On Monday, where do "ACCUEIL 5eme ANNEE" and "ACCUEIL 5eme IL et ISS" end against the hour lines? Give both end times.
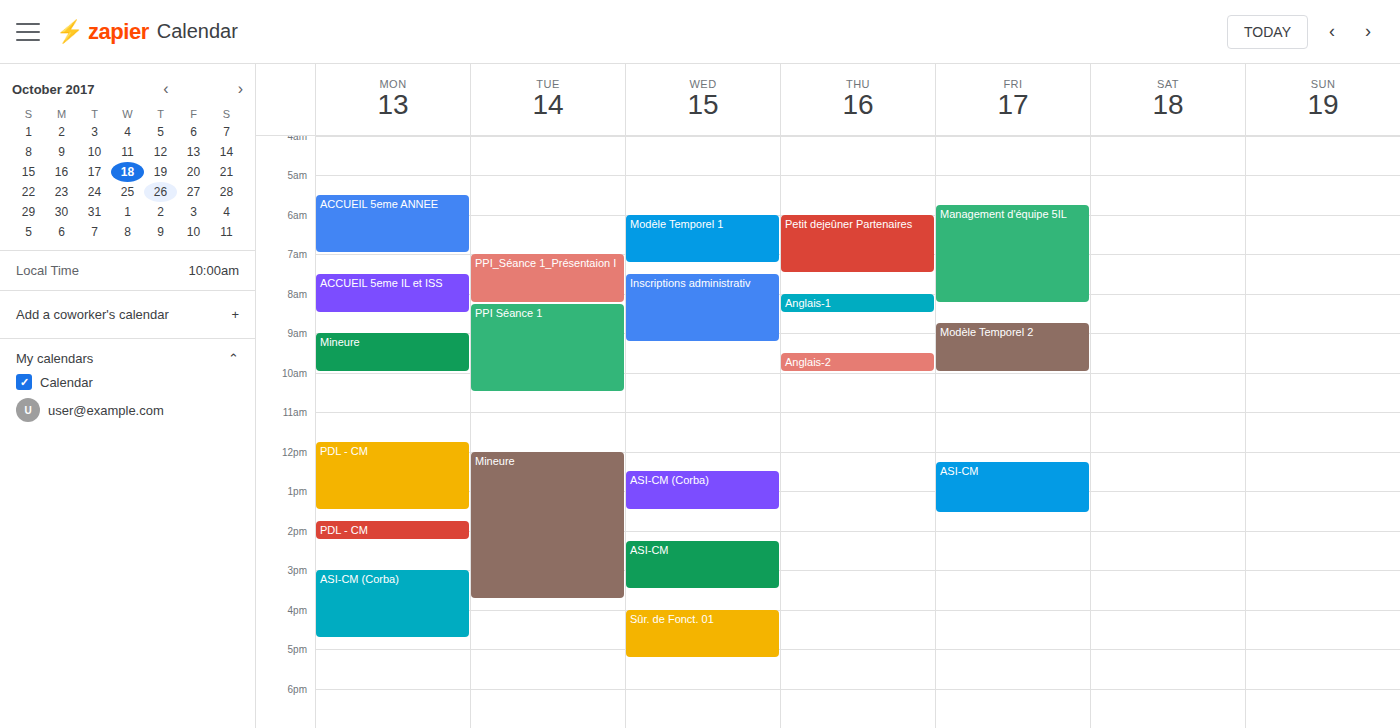
"ACCUEIL 5eme ANNEE": 7:00 AM, exactly on the 7 AM line. "ACCUEIL 5eme IL et ISS": 8:30 AM, halfway between the 8 AM and 9 AM lines.